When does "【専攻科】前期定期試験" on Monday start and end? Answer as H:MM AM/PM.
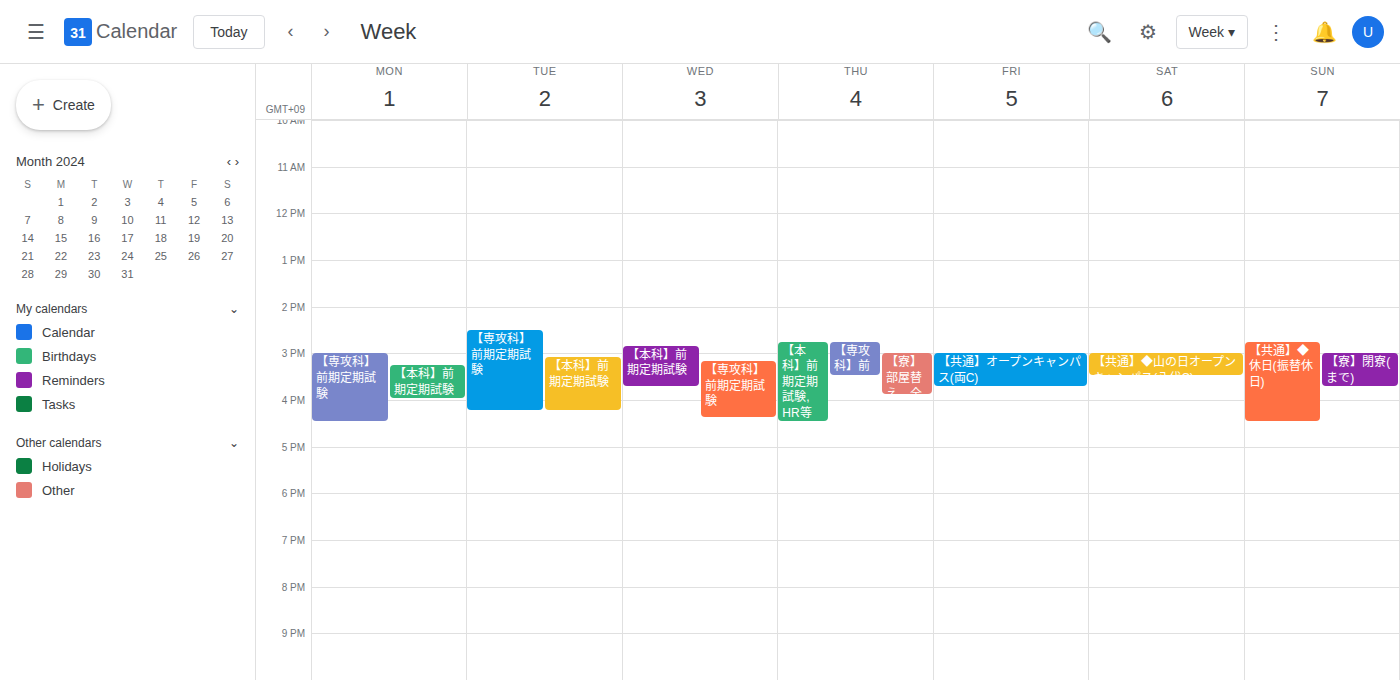
3:00 PM to 4:30 PM